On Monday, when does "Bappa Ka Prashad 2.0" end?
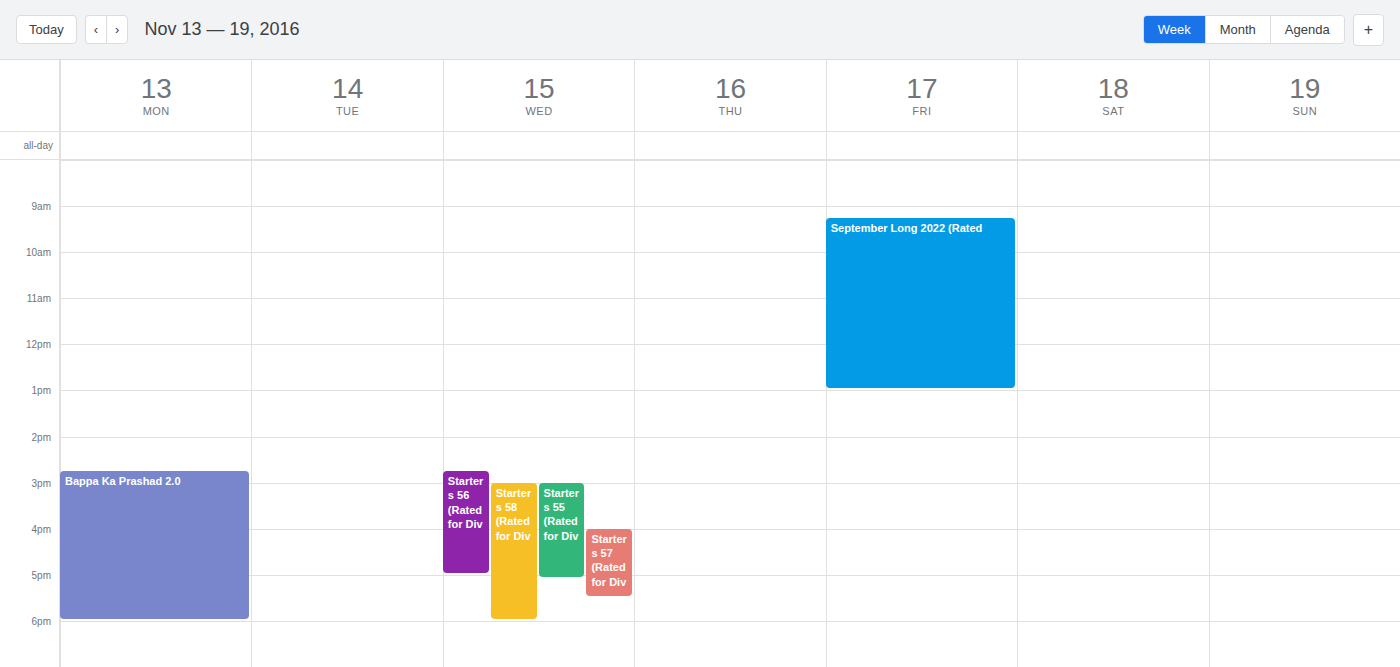
6:00 PM